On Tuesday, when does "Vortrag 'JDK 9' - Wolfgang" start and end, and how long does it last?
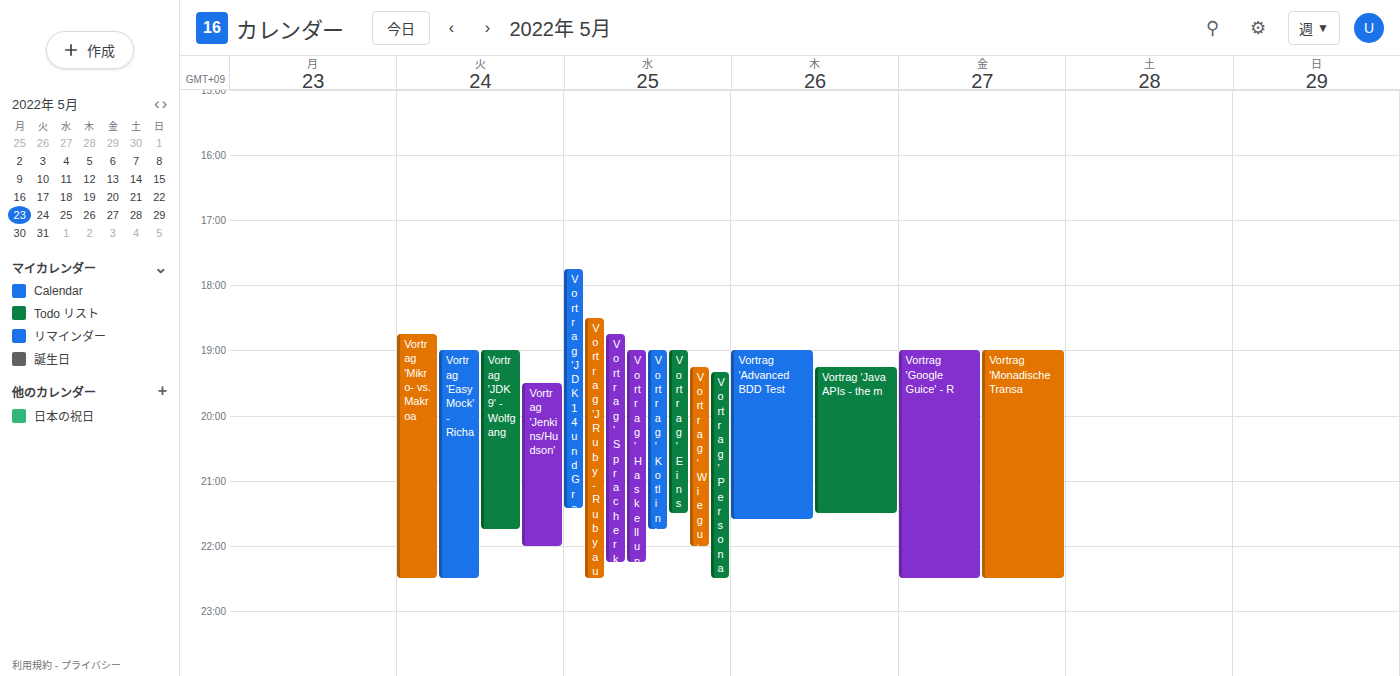
7:00 PM to 9:45 PM, 2 hours 45 minutes